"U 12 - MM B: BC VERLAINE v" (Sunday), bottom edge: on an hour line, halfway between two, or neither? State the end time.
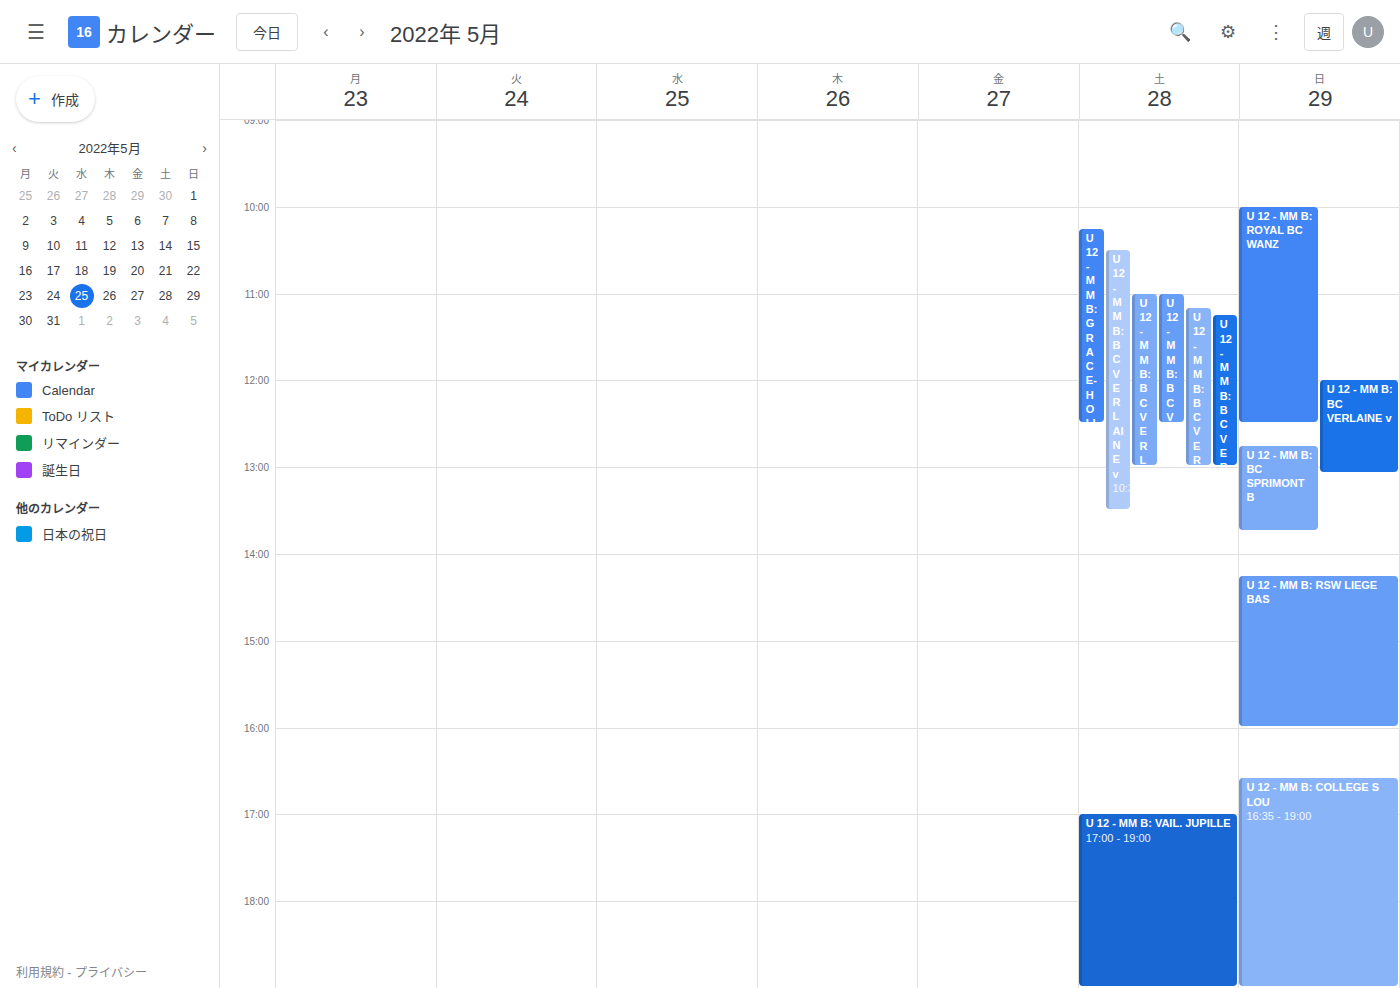
13:05 -- neither: 5 minutes below the 13:00 line and 55 minutes above the 14:00 line.